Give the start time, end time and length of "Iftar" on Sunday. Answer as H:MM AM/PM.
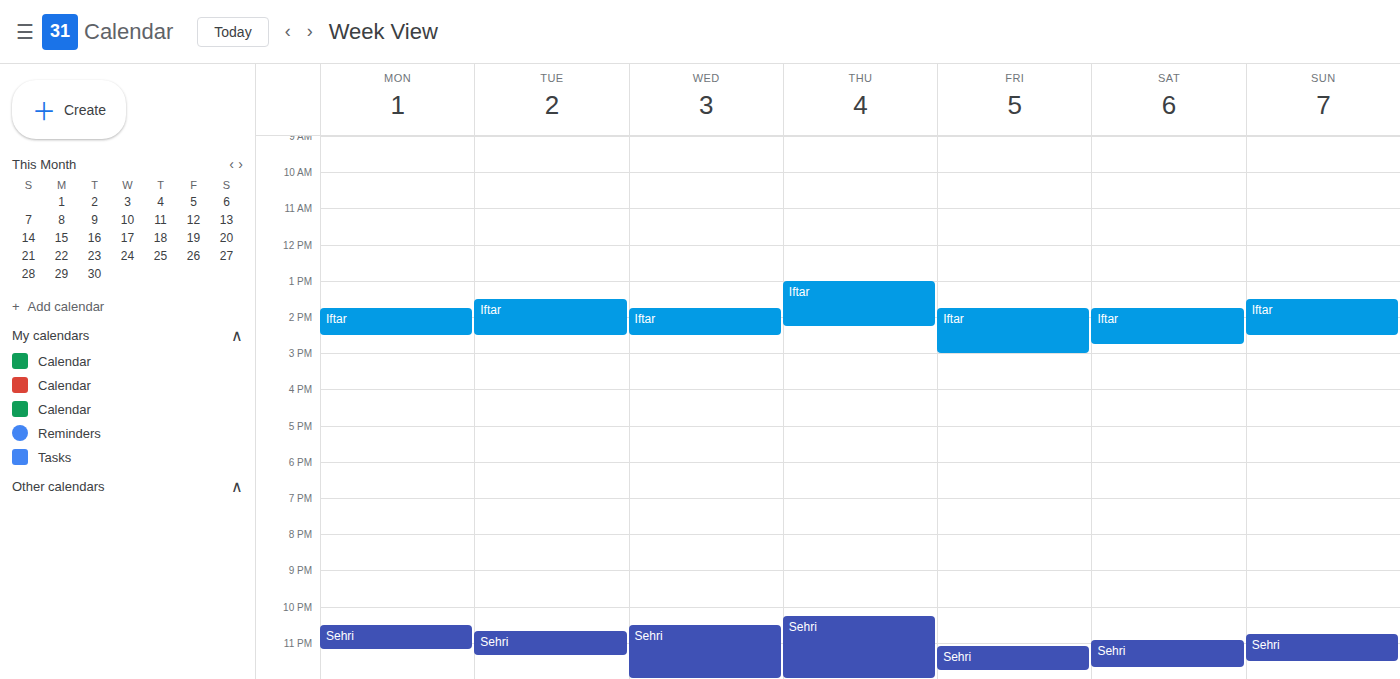
1:30 PM to 2:30 PM, 1 hour